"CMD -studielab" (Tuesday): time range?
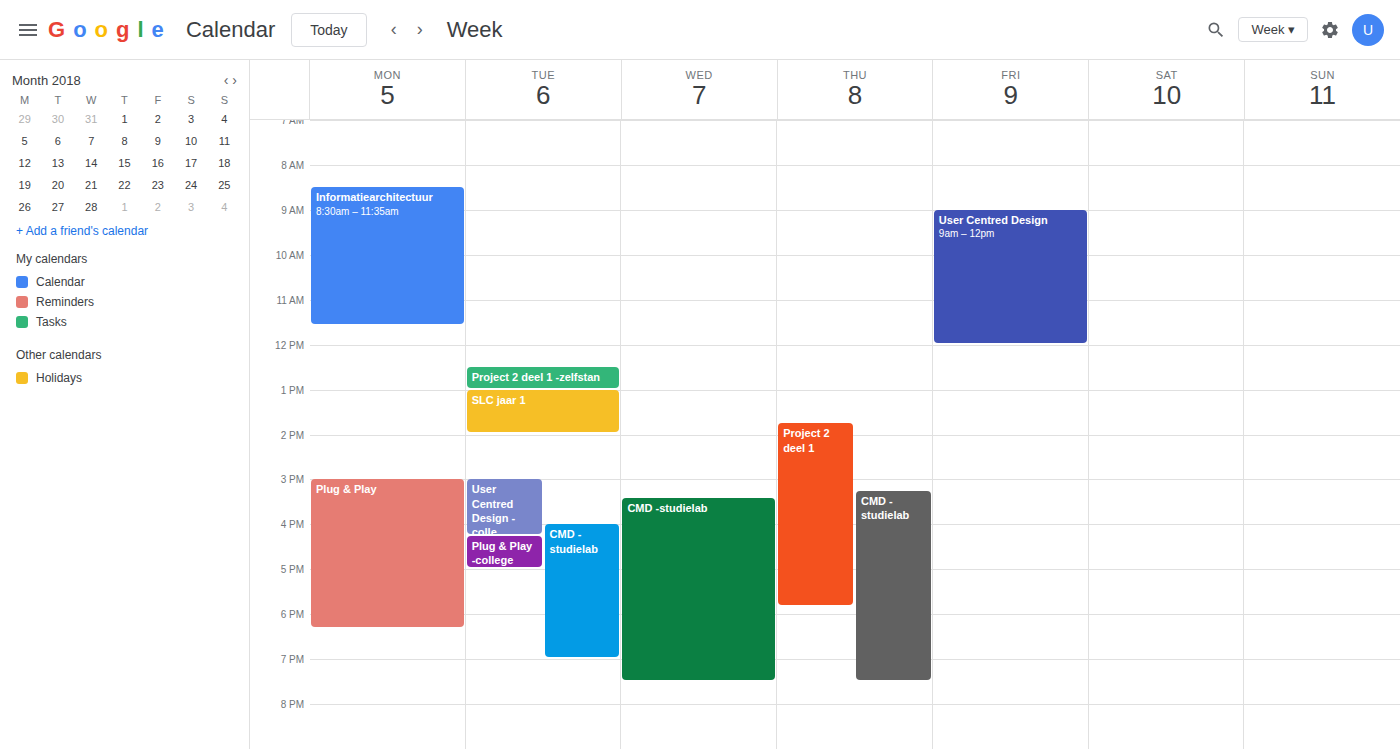
16:00 to 19:00